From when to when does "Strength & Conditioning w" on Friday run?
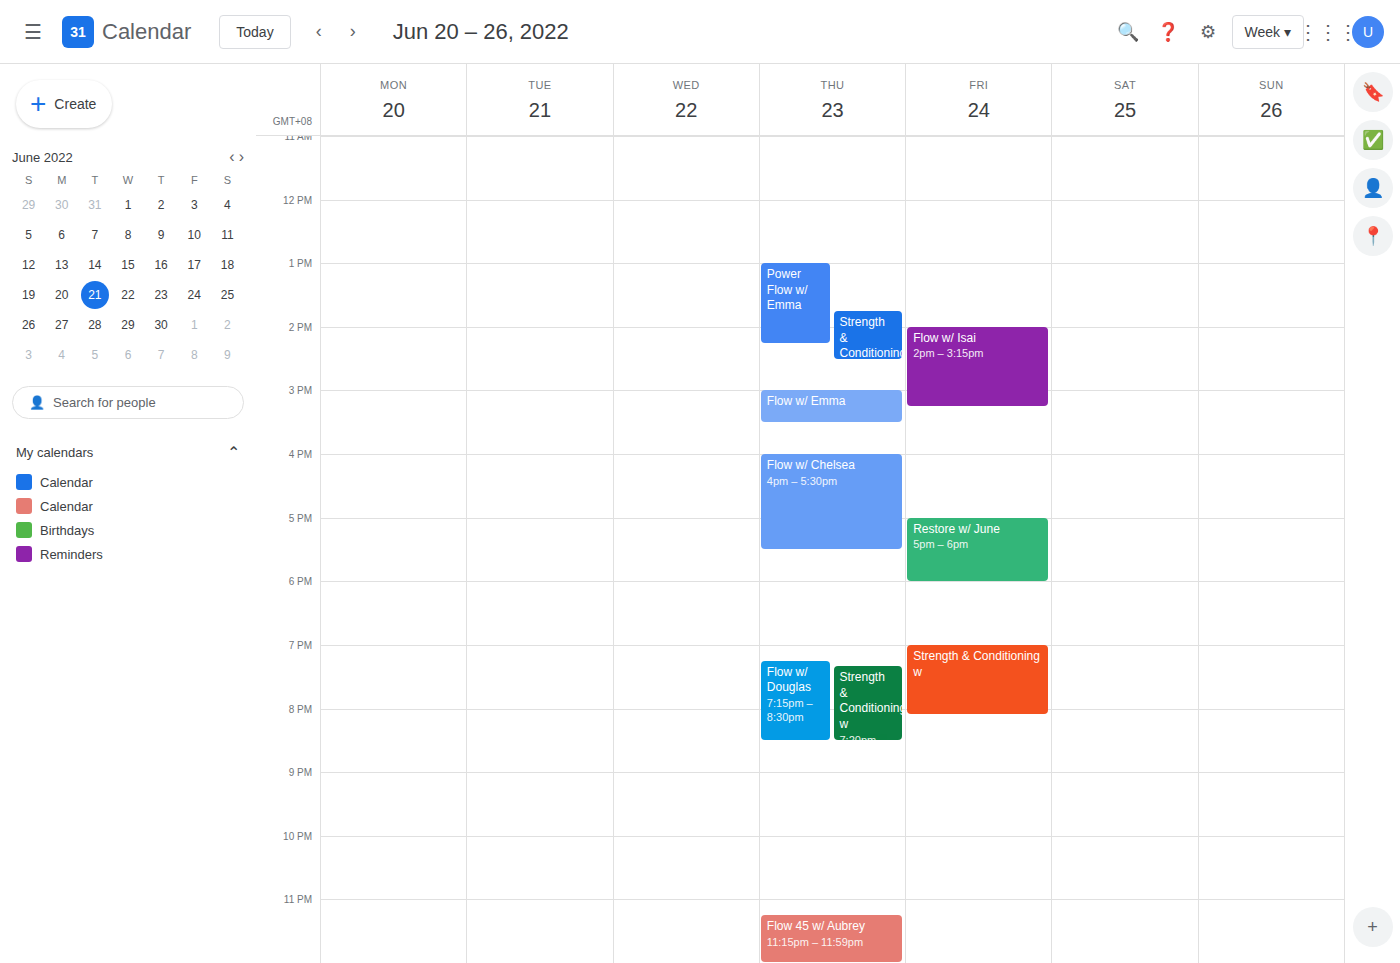
7:00 PM to 8:05 PM